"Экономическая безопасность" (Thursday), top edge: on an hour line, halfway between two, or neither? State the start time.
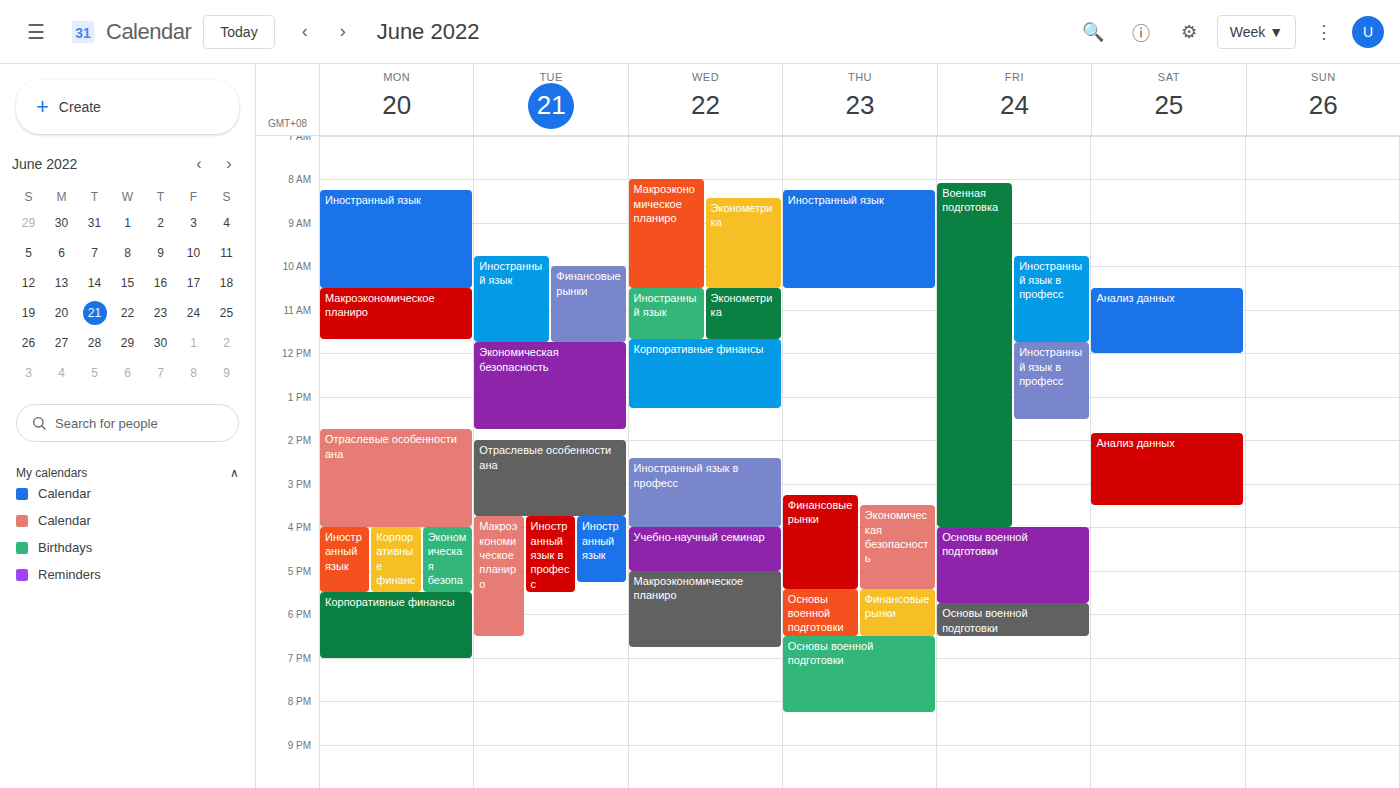
3:30 PM -- halfway between the 3 PM and 4 PM lines.